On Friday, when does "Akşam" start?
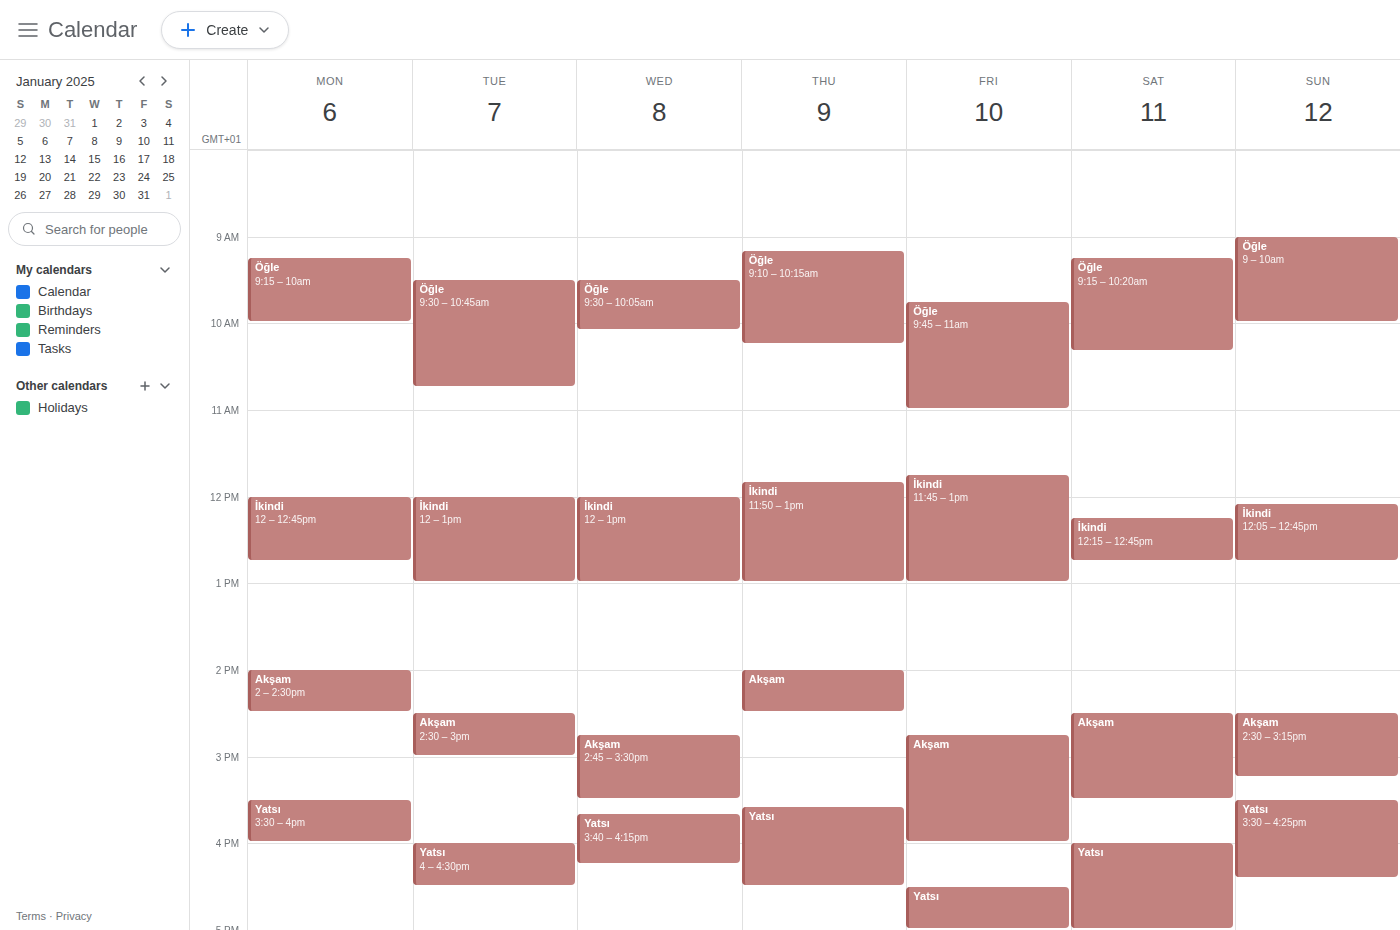
2:45 PM